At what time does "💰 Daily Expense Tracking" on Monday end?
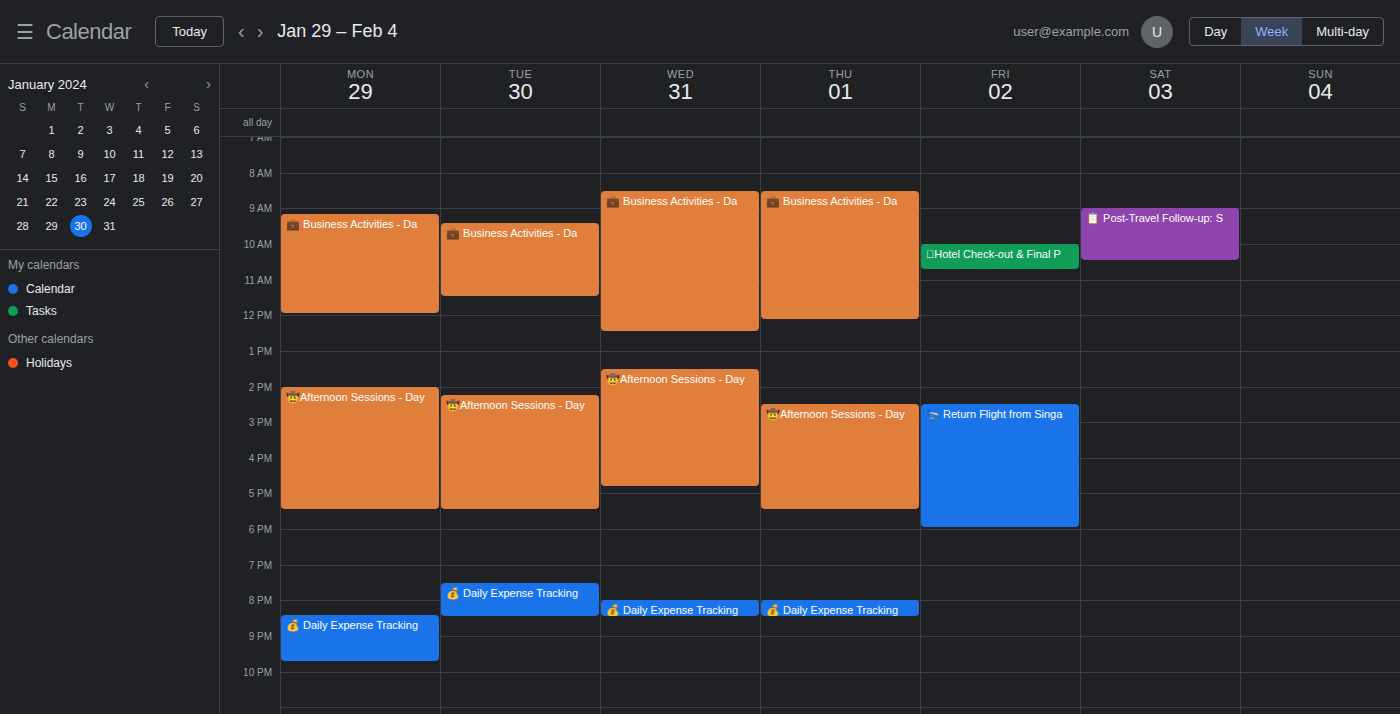
9:45 PM